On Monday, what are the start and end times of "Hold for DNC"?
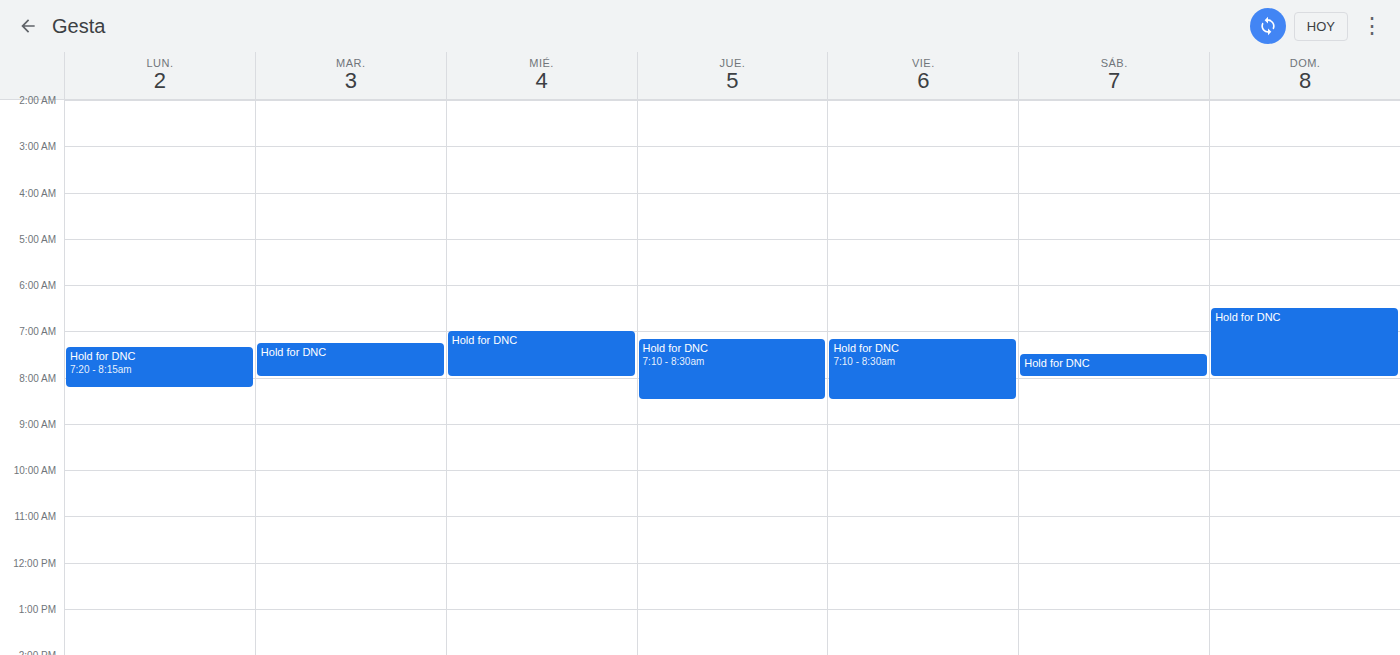
7:20 AM to 8:15 AM